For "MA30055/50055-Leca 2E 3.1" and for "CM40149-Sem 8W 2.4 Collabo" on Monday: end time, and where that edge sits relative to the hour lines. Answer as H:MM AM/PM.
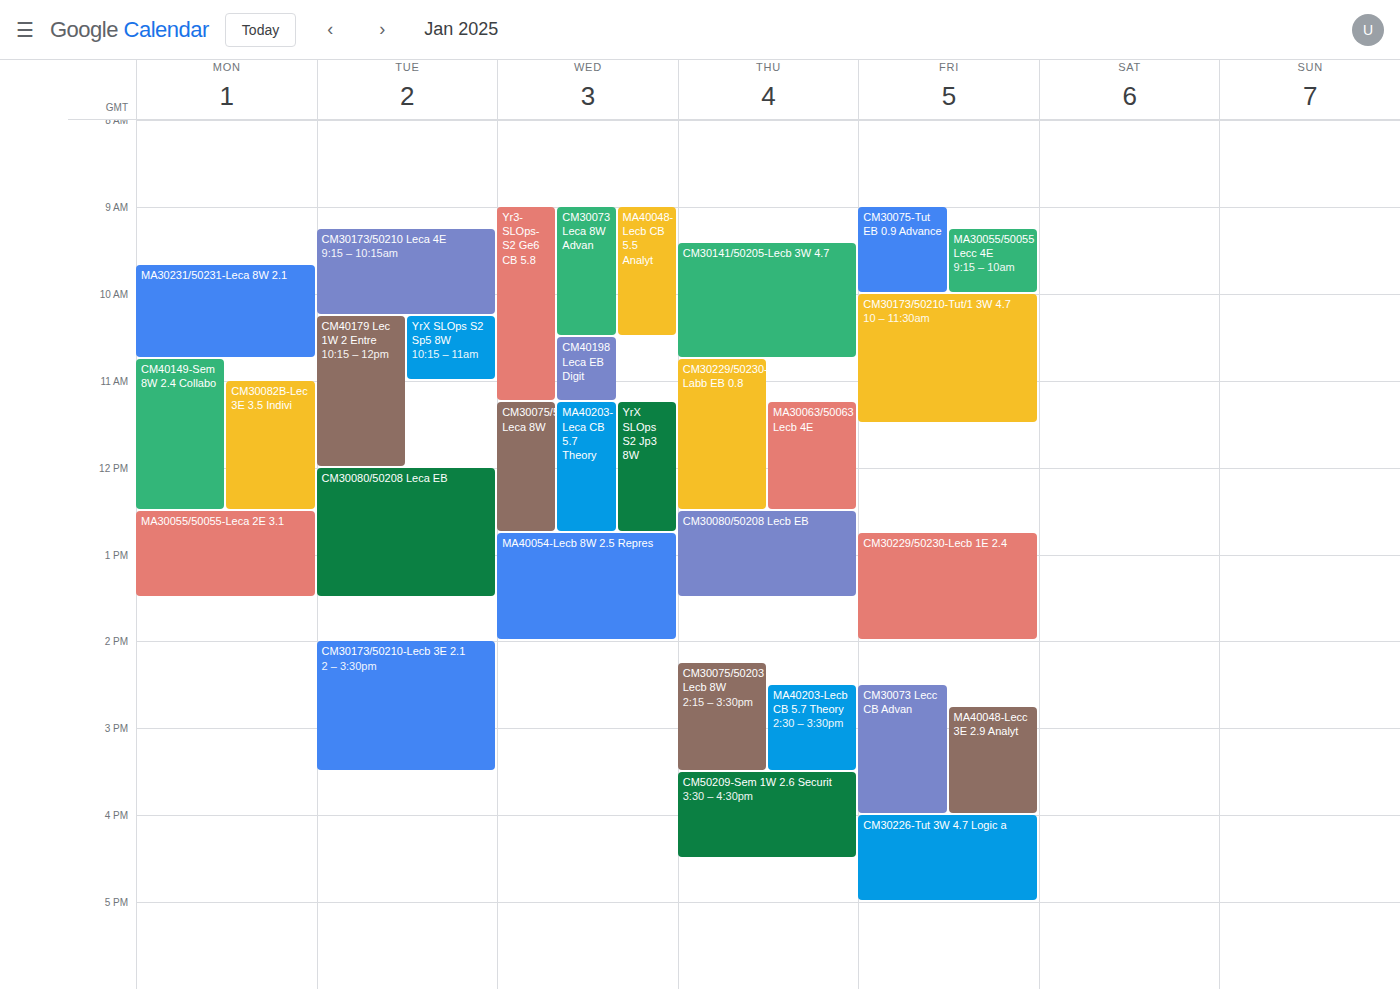
"MA30055/50055-Leca 2E 3.1": 1:30 PM, halfway between the 1 PM and 2 PM lines. "CM40149-Sem 8W 2.4 Collabo": 12:30 PM, halfway between the 12 PM and 1 PM lines.